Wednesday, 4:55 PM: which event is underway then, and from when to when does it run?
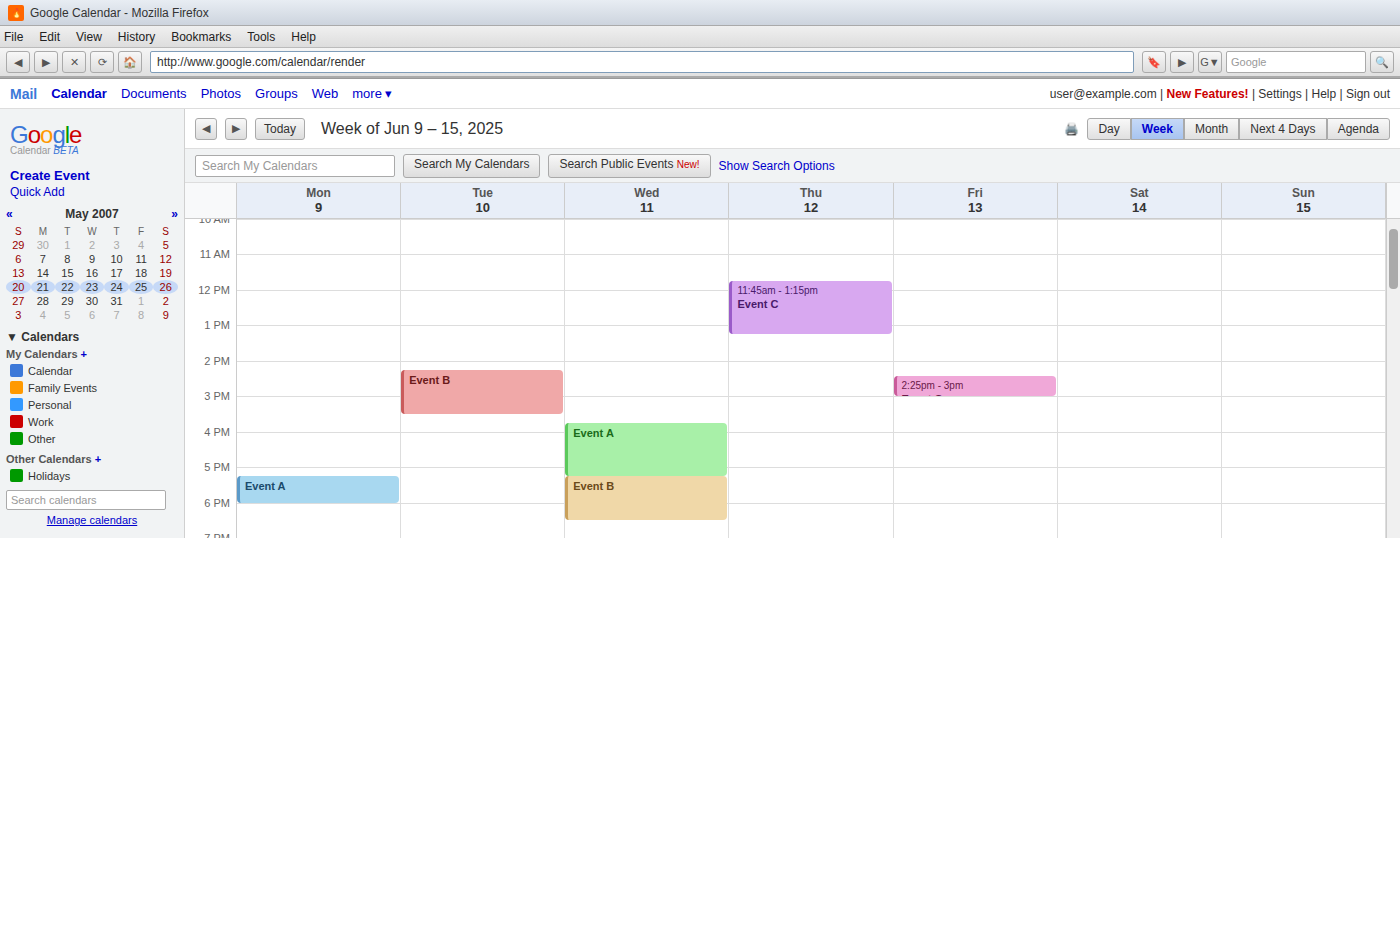
"Event A", 3:45 PM to 5:15 PM